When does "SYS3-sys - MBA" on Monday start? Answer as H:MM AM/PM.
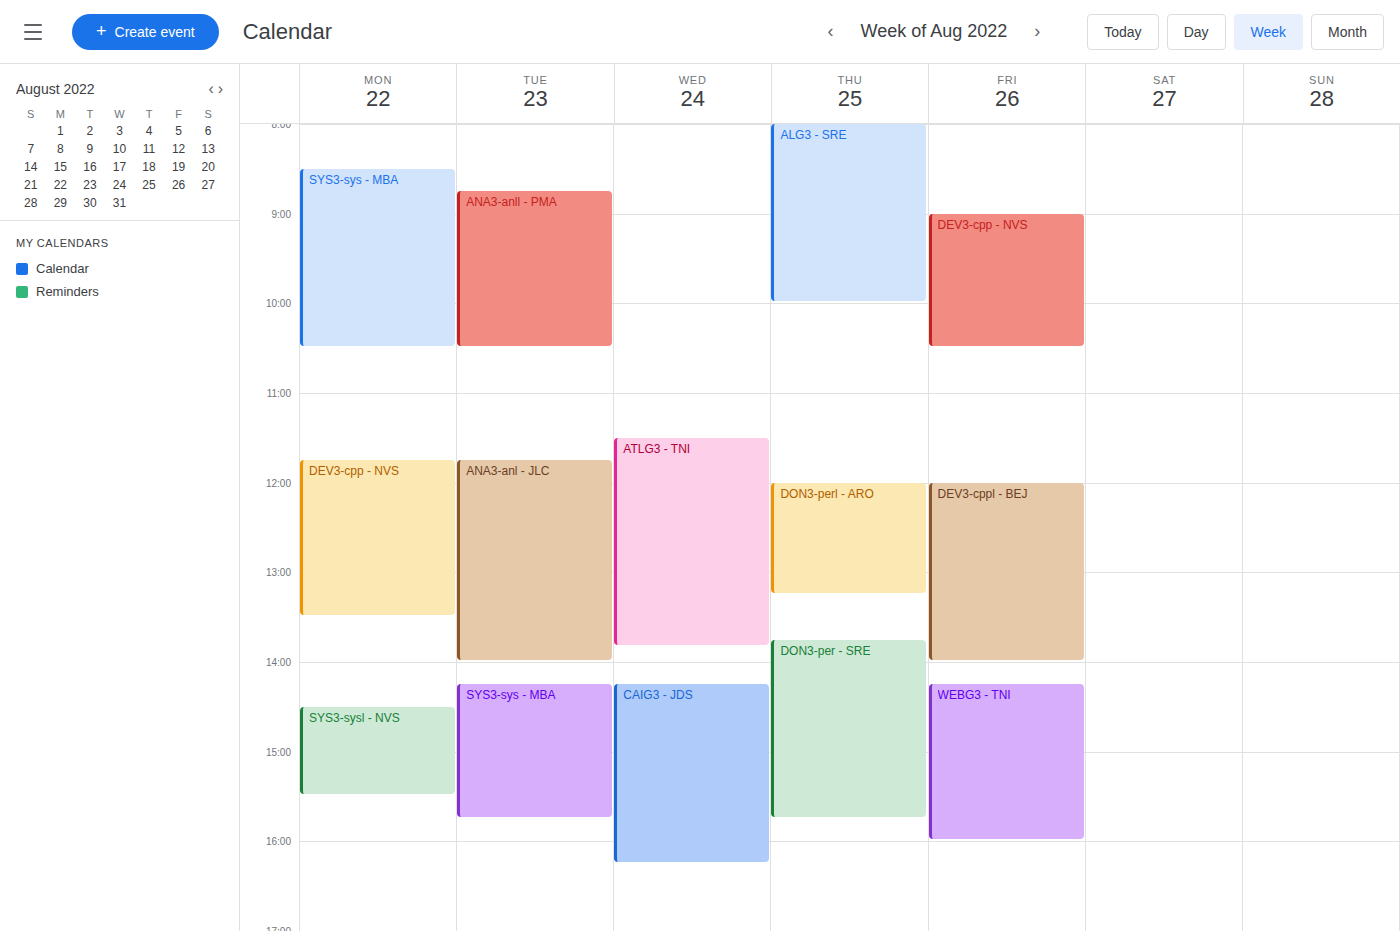
8:30 AM